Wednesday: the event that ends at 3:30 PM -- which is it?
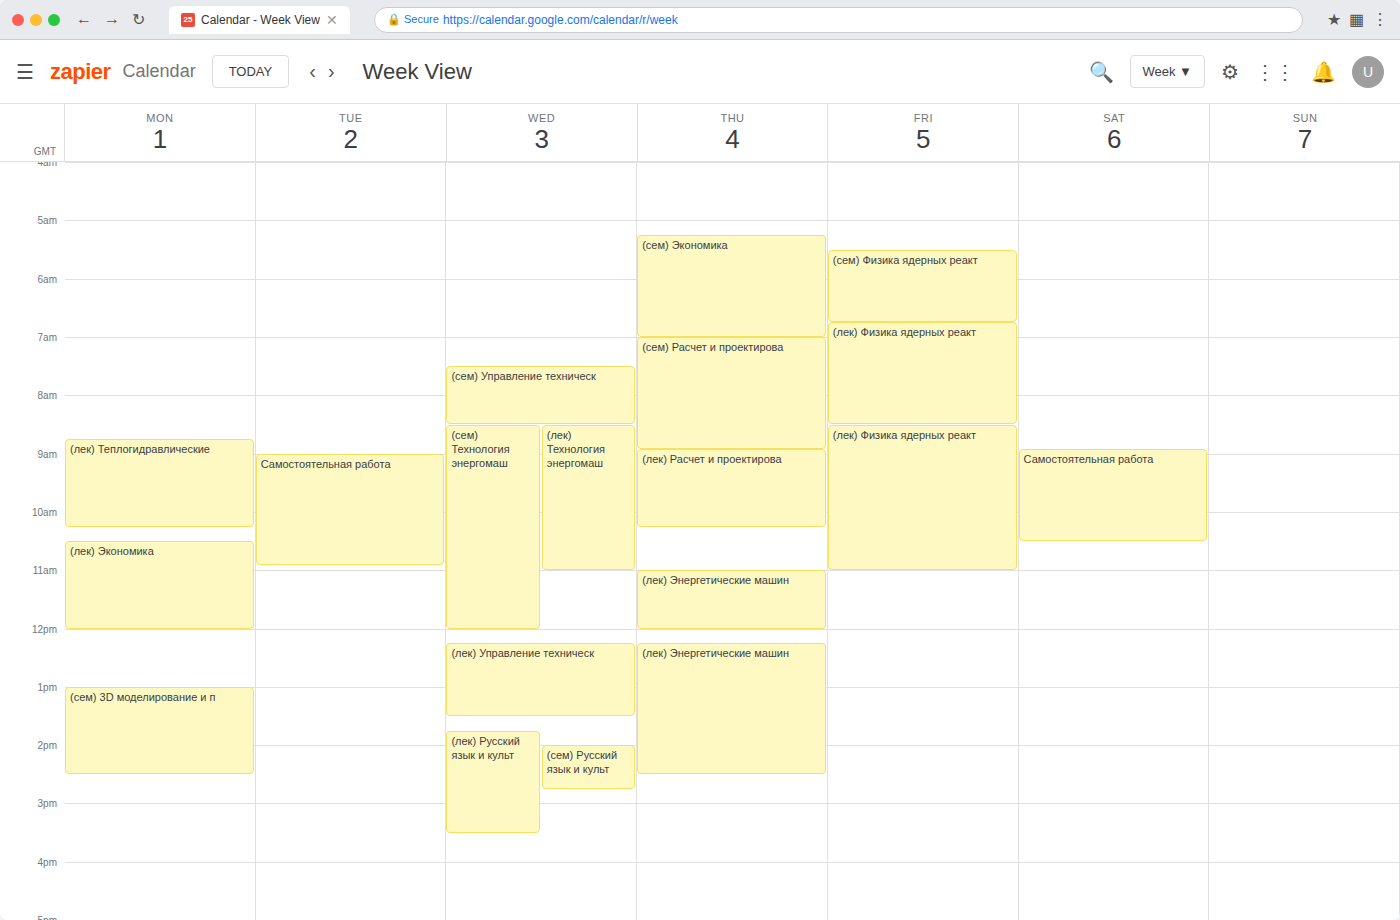
"(лек) Русский язык и культ"